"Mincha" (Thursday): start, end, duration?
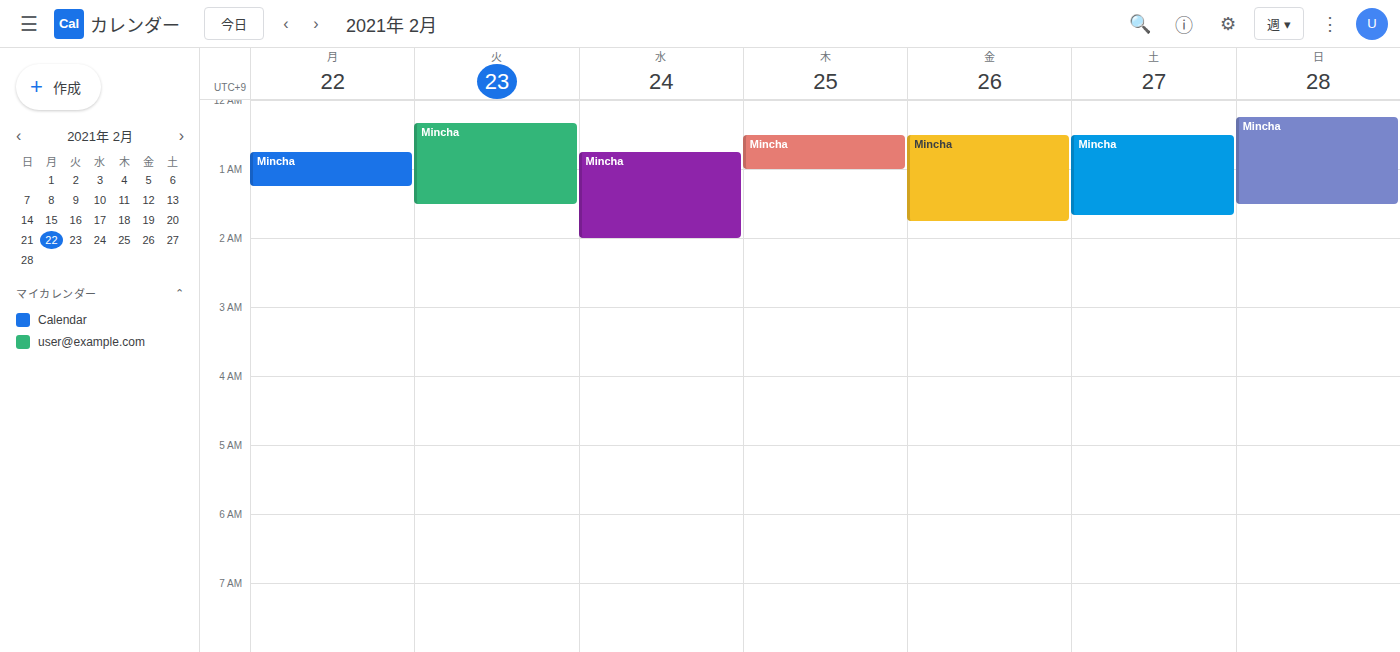
12:30 AM to 1:00 AM, 30 minutes